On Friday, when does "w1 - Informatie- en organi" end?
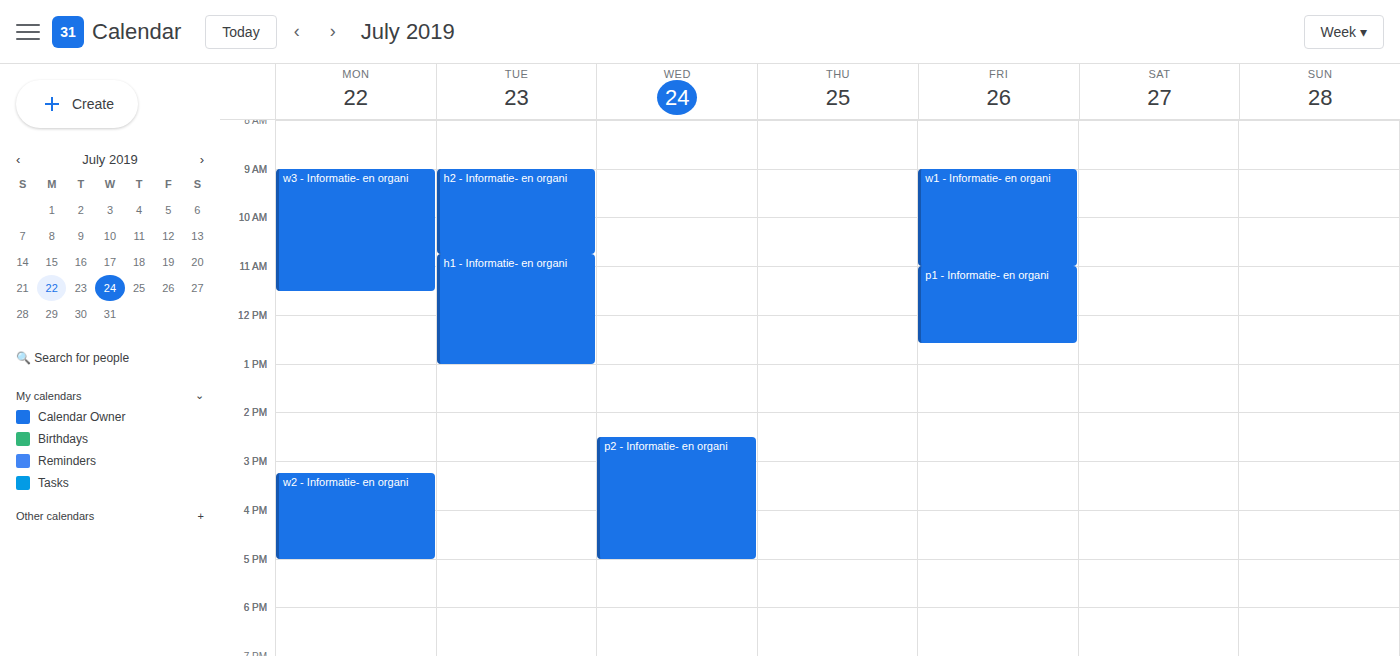
11:00 AM